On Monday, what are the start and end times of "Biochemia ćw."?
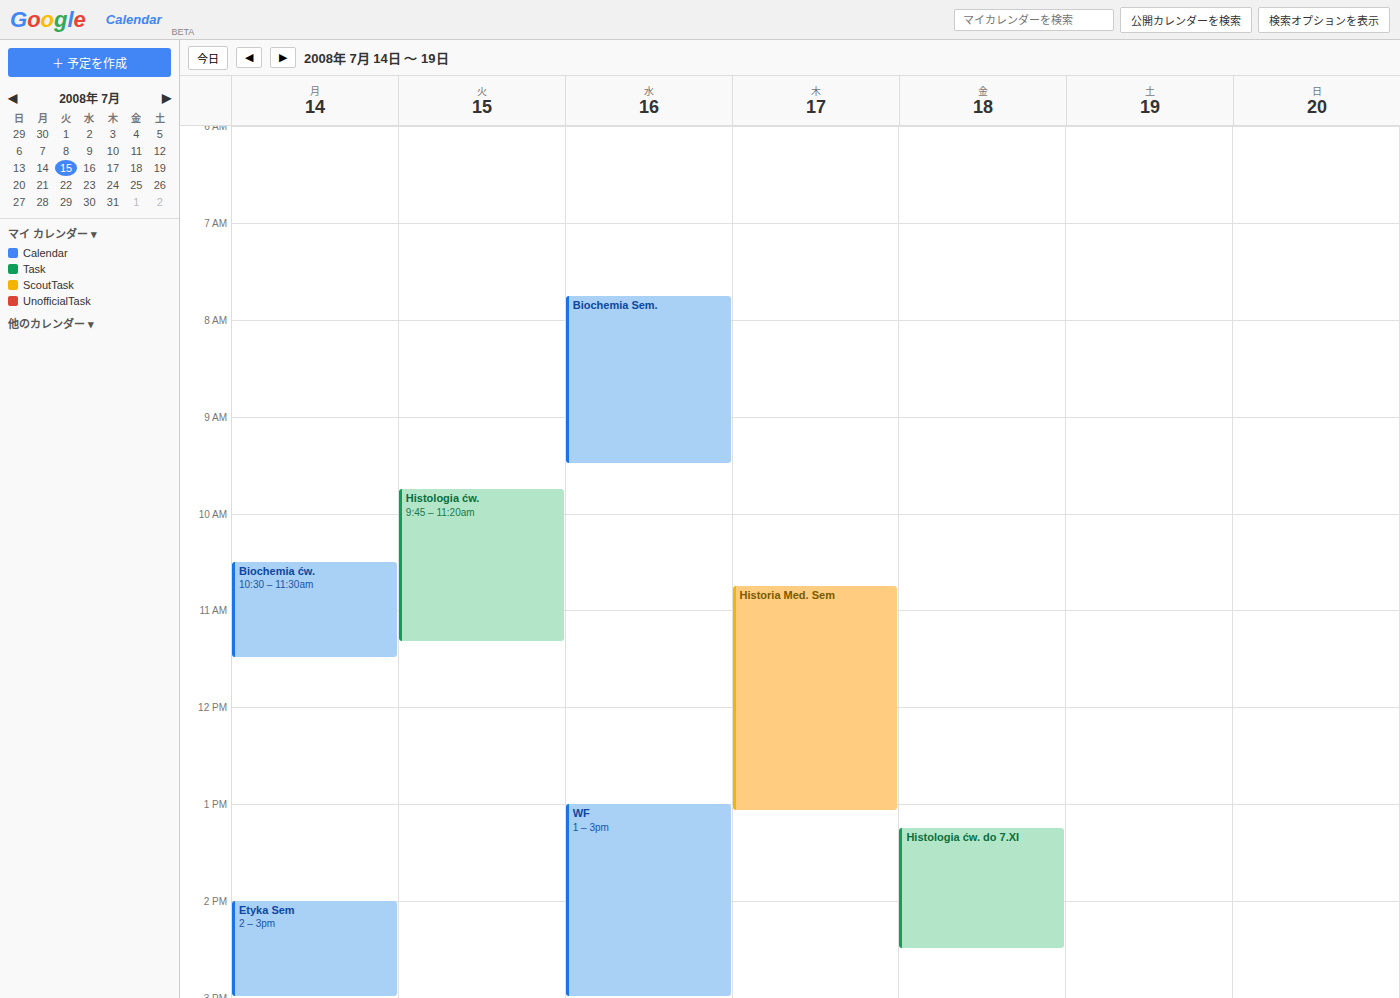
10:30 AM to 11:30 AM